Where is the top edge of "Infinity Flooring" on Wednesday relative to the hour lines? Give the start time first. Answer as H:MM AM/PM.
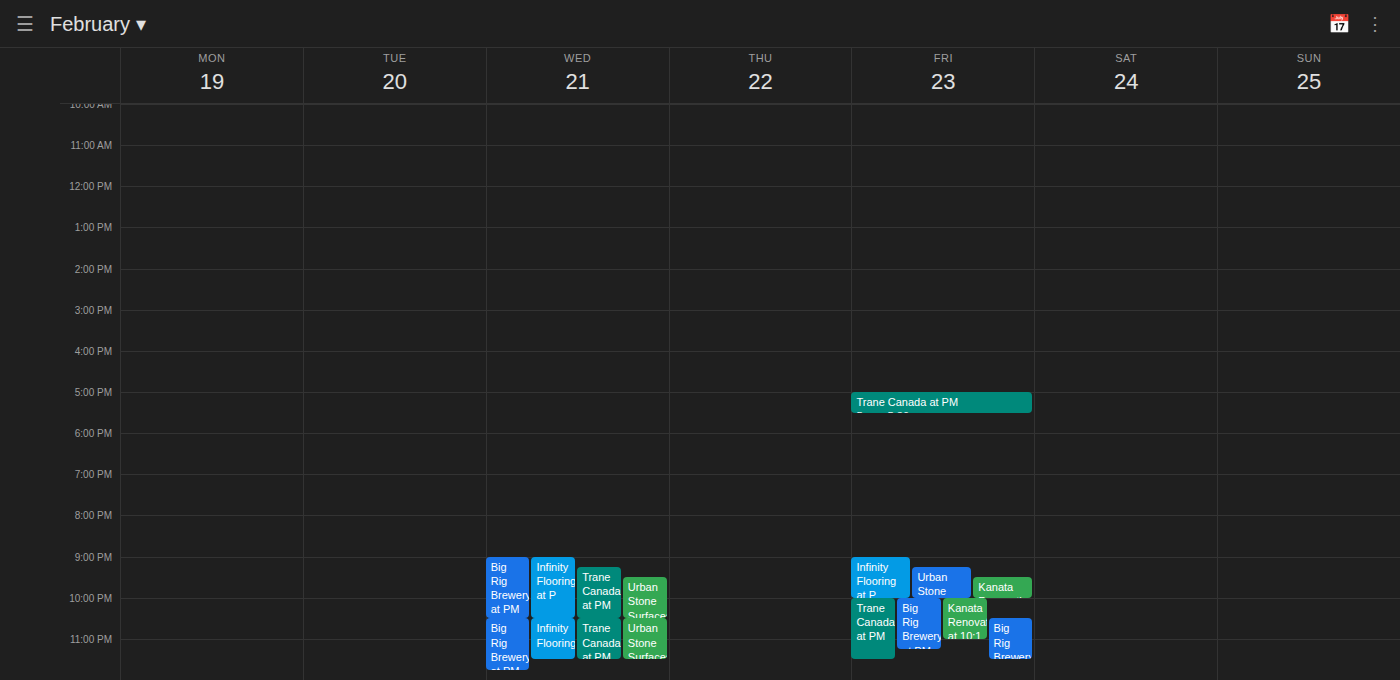
10:30 PM -- halfway between the 10 PM and 11 PM lines.